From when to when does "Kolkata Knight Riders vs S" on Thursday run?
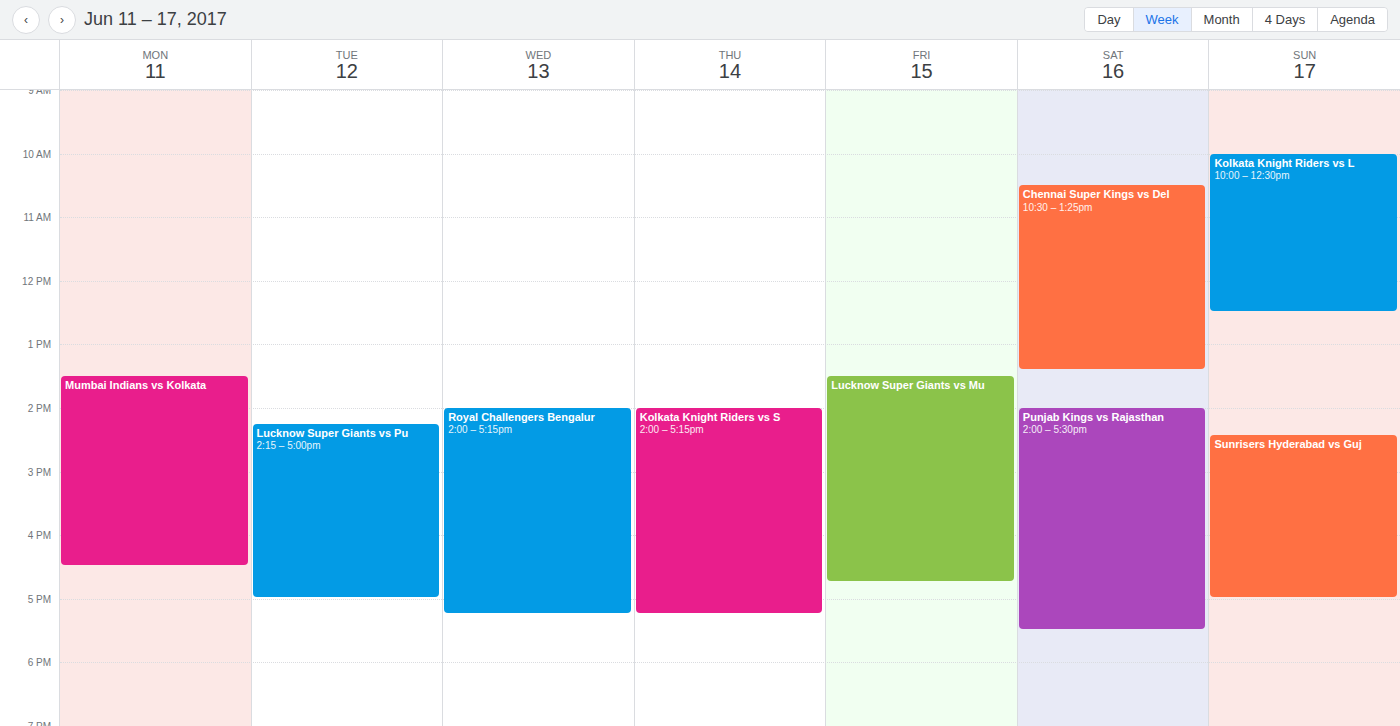
2:00 PM to 5:15 PM